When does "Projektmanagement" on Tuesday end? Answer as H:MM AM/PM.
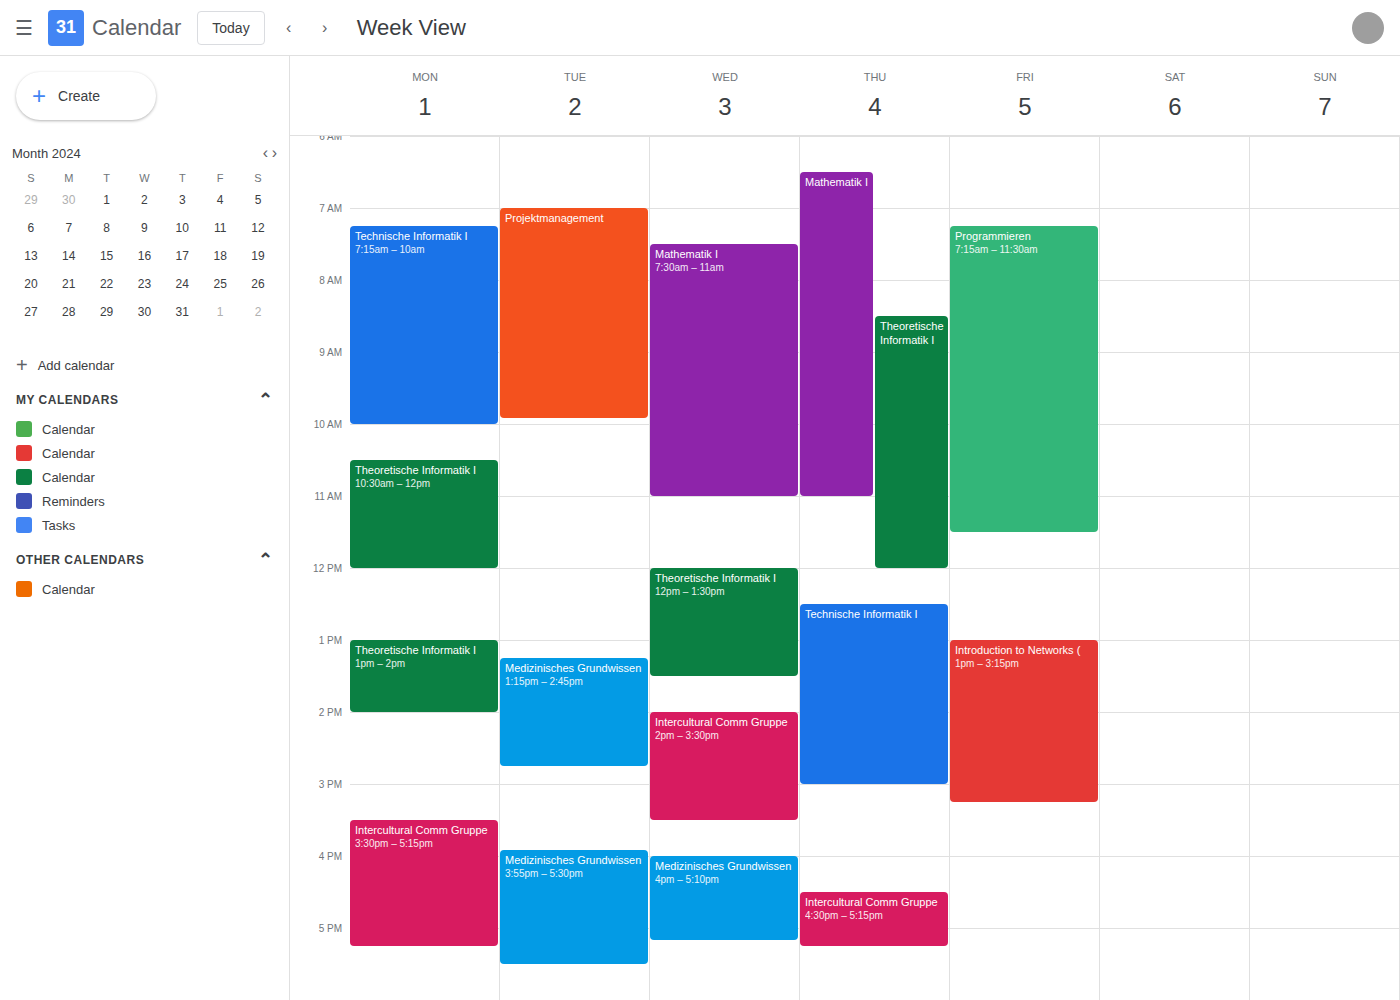
9:55 AM